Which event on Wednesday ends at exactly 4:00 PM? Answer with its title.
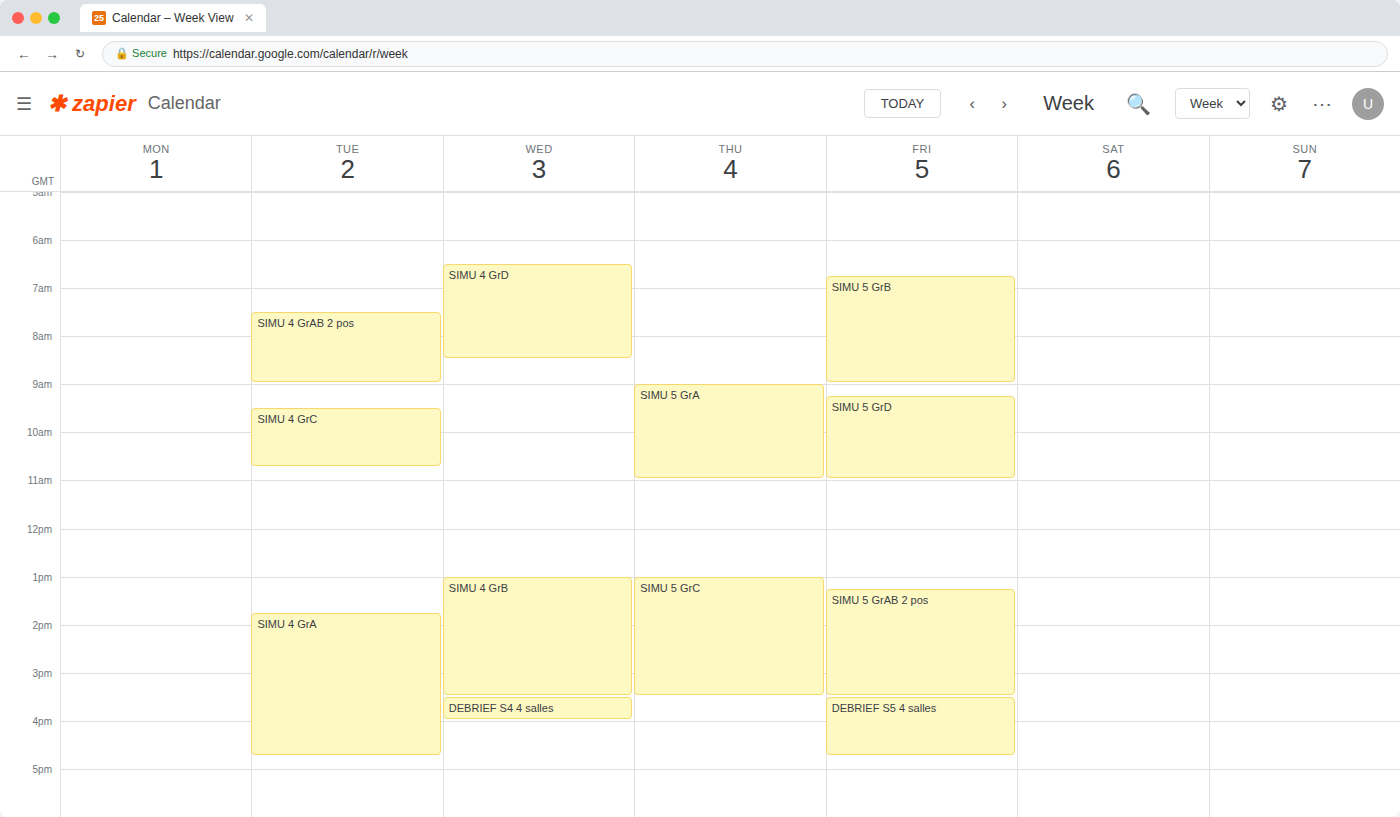
"DEBRIEF S4 4 salles"